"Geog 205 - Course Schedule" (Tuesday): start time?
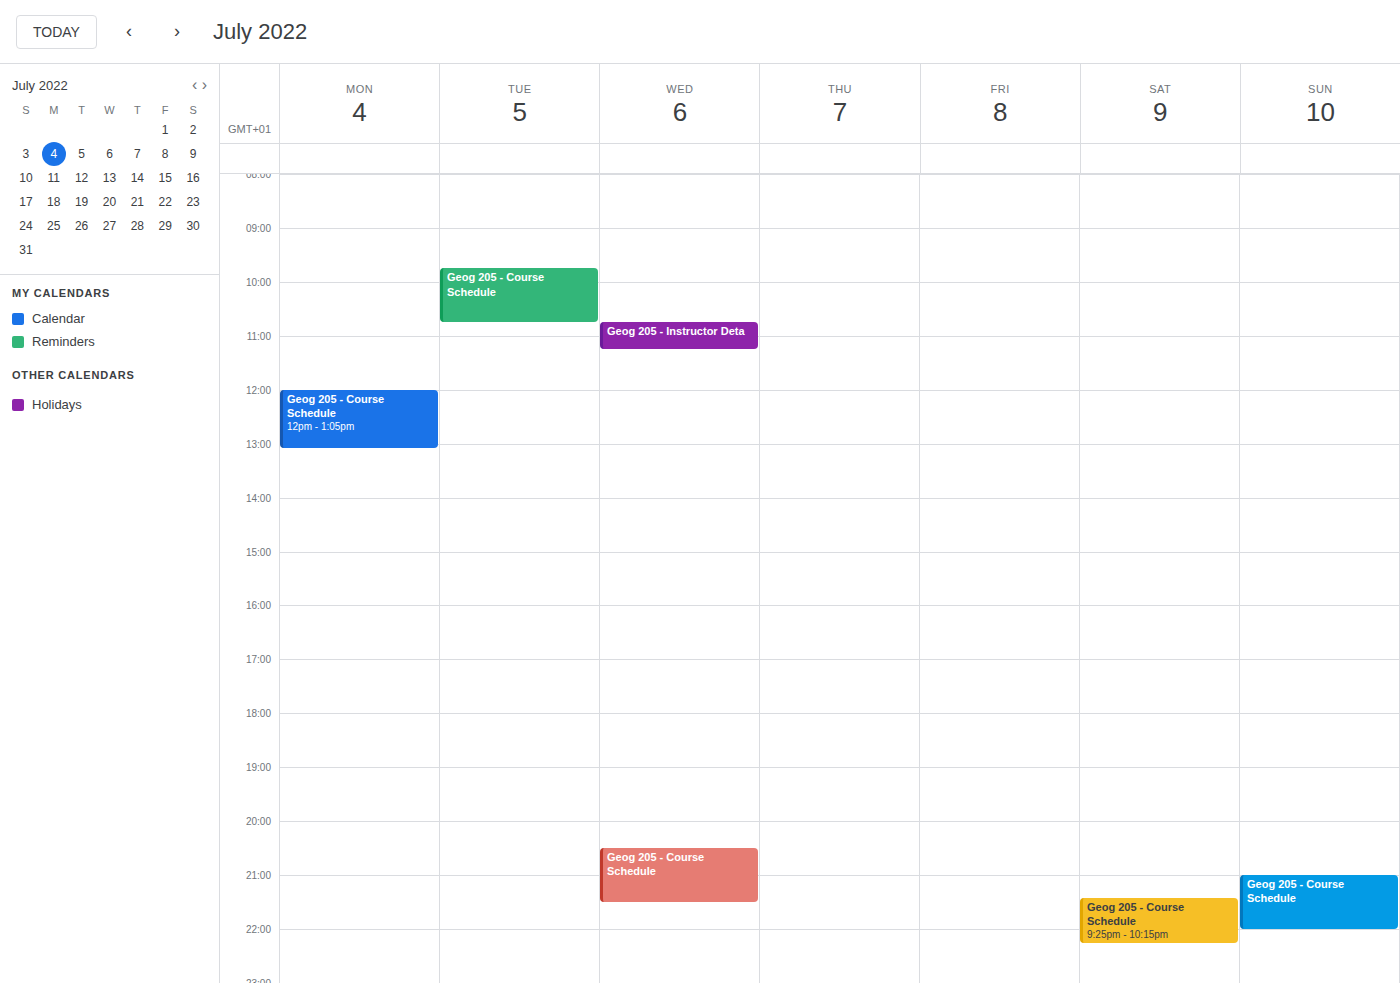
9:45 AM